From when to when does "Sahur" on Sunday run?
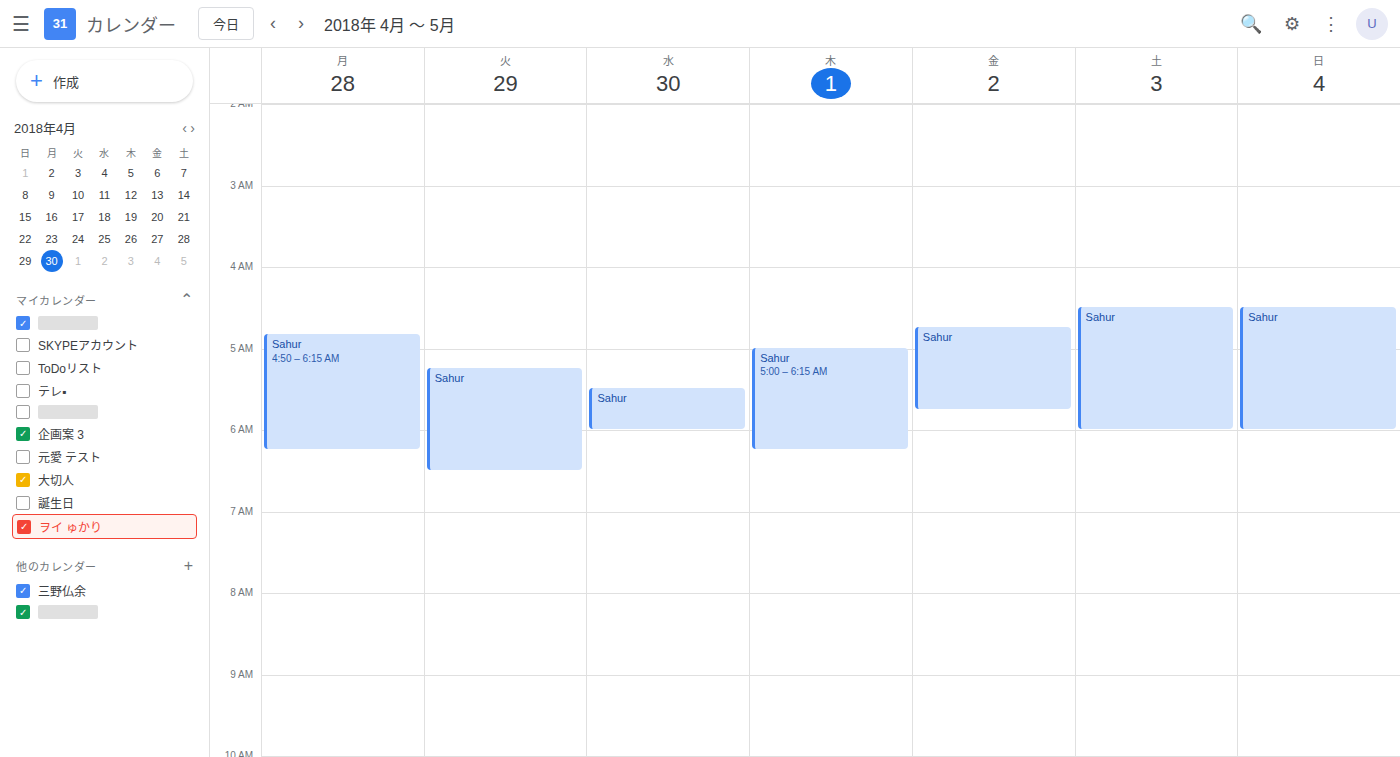
4:30 AM to 6:00 AM